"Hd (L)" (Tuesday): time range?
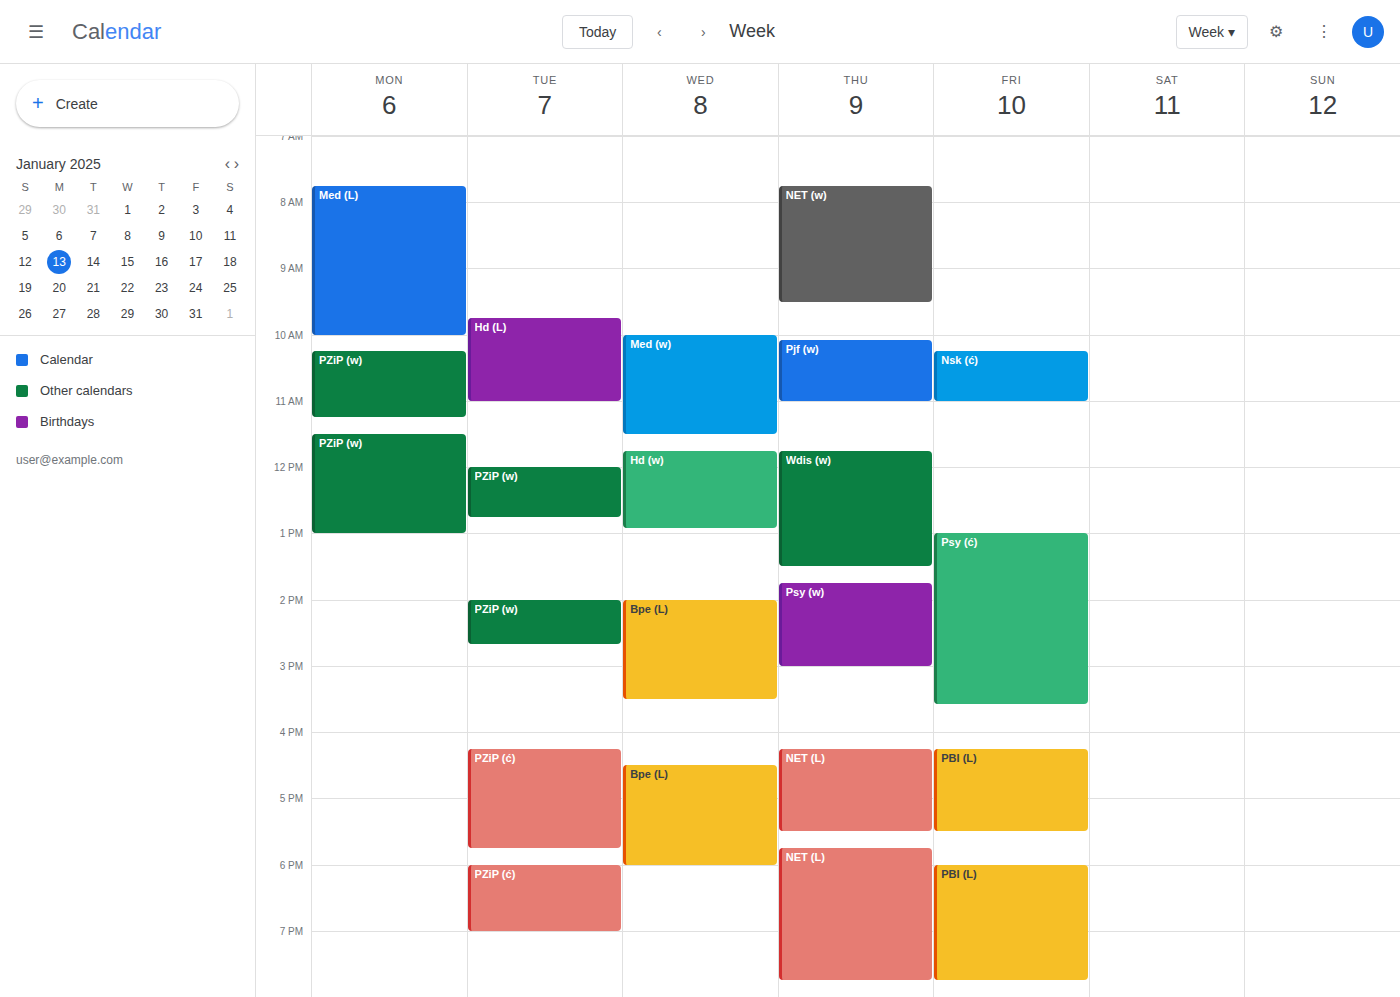
9:45 AM to 11:00 AM